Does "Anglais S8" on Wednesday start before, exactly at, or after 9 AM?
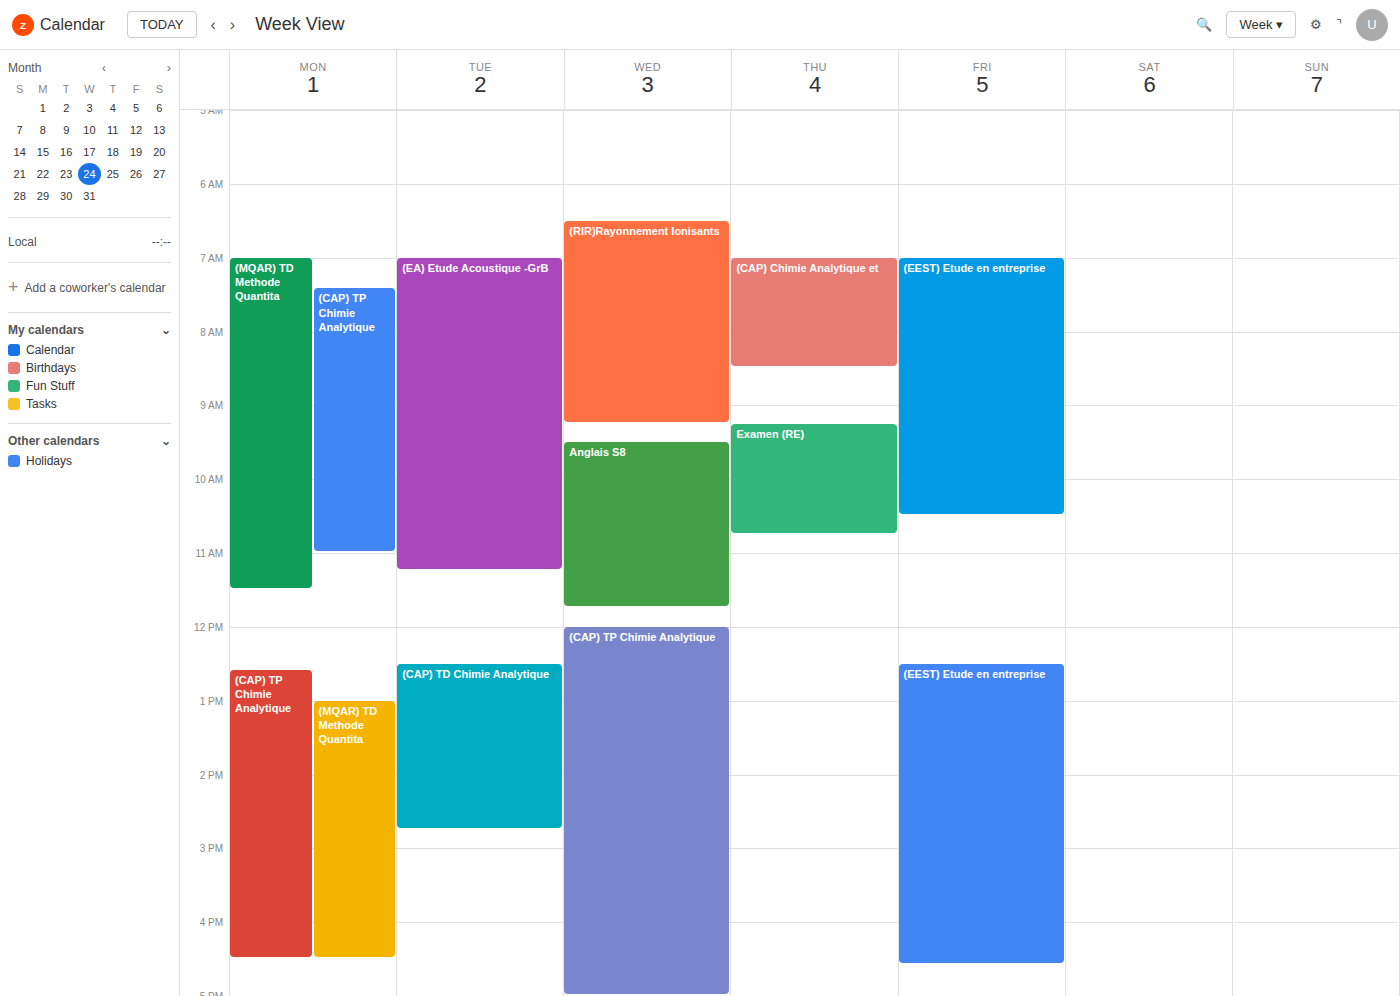
9:30 AM -- after 9 AM, 30 minutes below the 9 AM line.